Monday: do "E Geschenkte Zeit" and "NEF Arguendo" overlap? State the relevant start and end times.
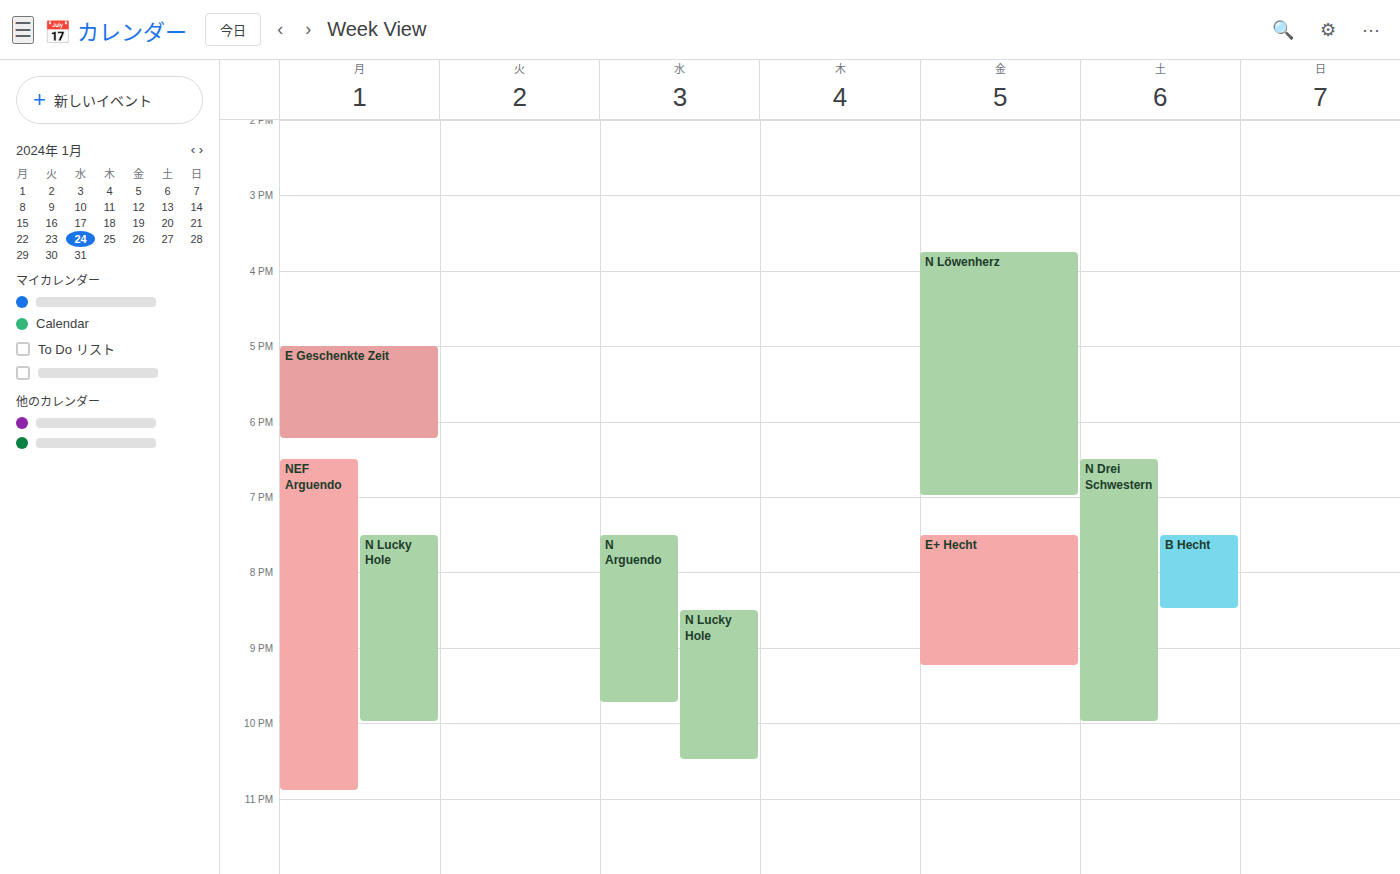
"E Geschenkte Zeit" ends at 6:15 PM and "NEF Arguendo" starts at 6:30 PM -- no overlap.